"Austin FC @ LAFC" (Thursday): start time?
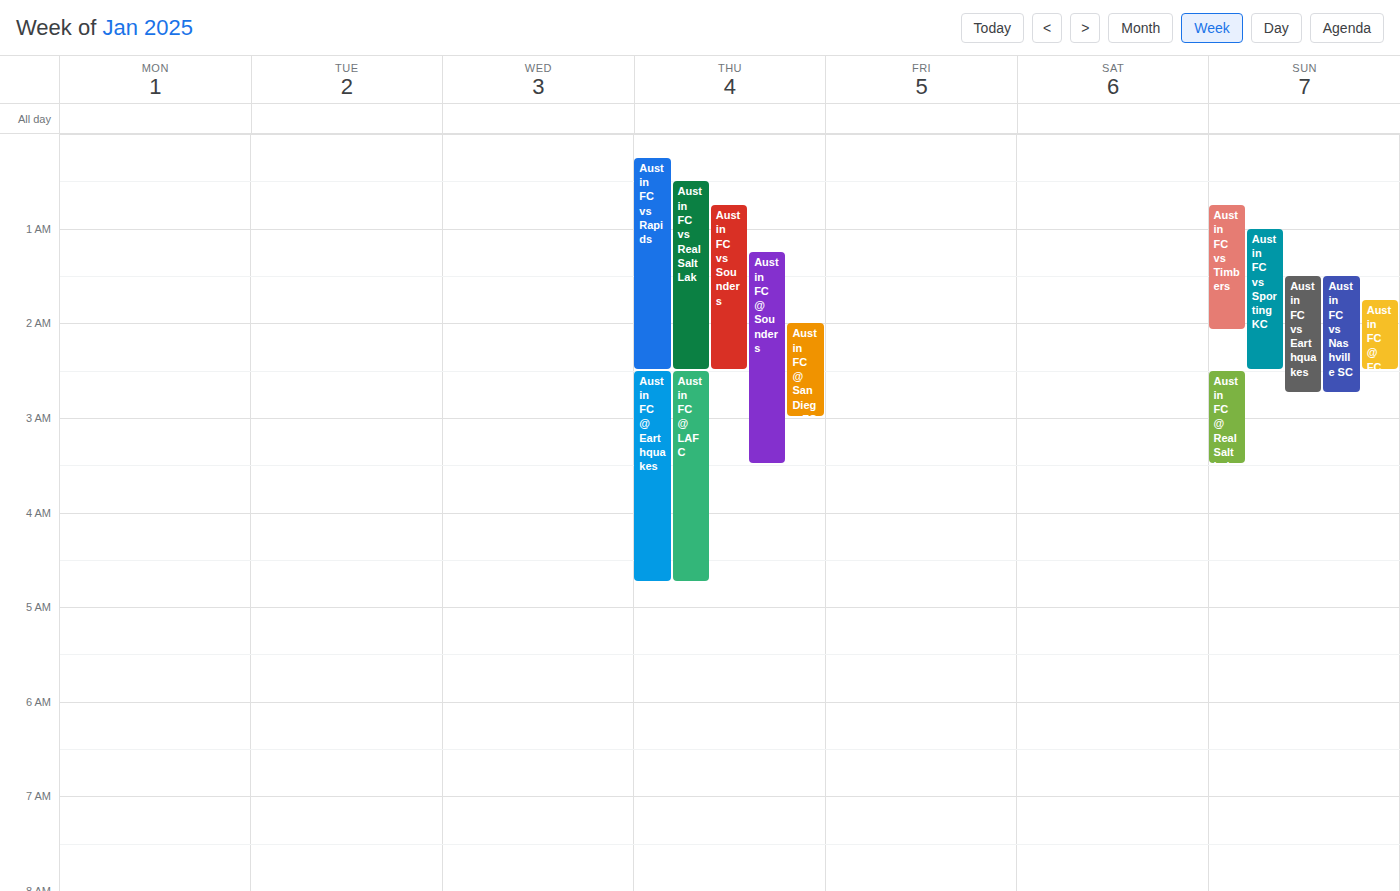
2:30 AM